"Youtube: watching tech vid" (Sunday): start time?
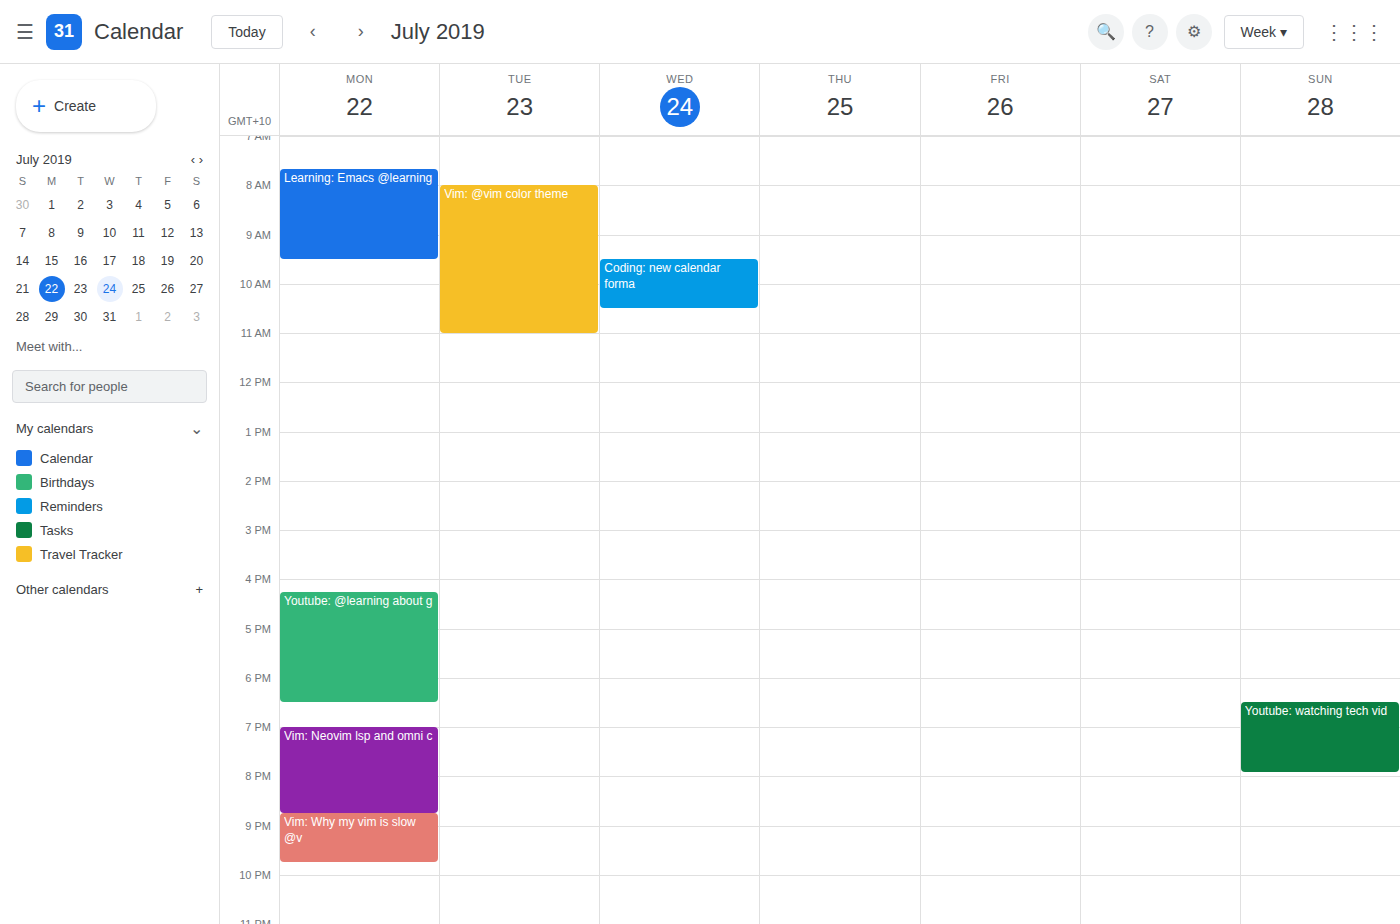
6:30 PM